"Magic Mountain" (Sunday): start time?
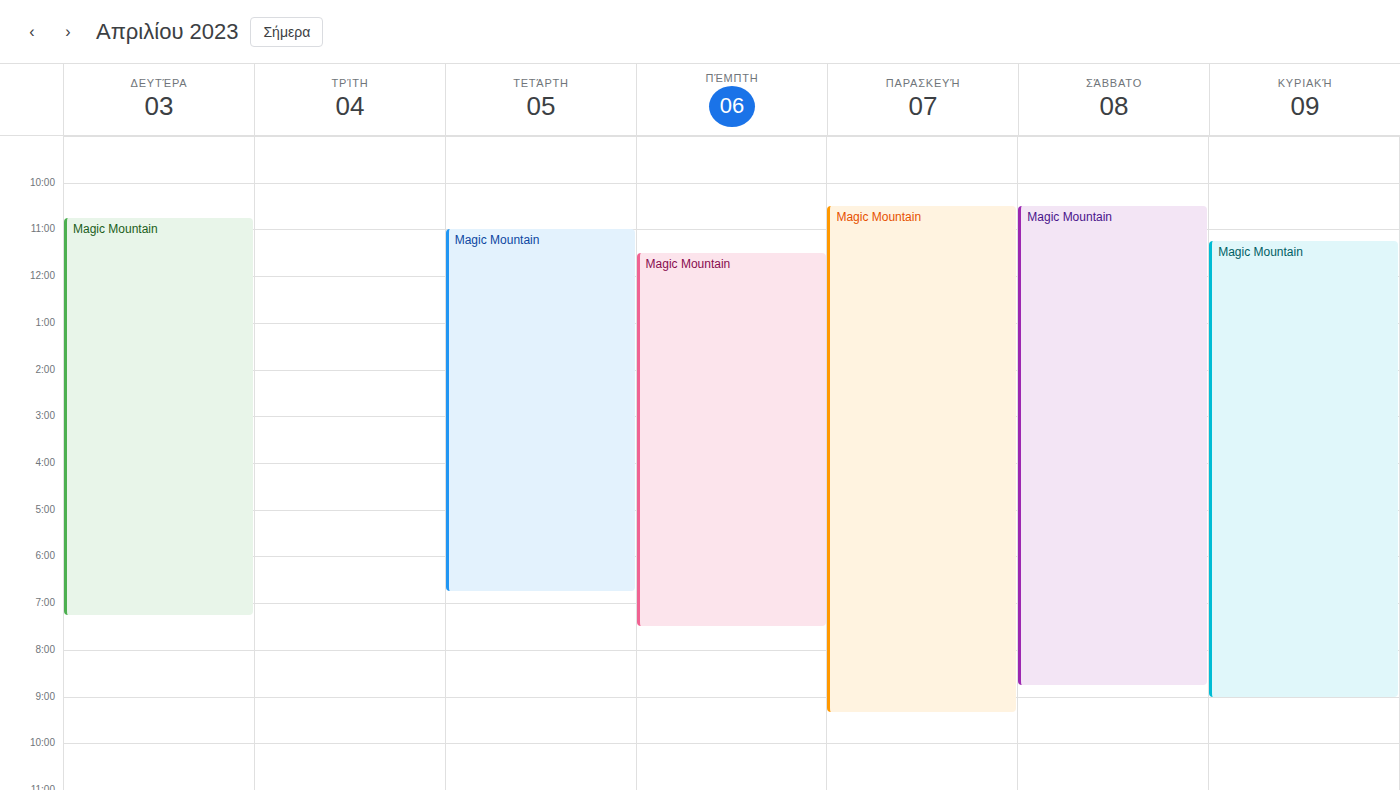
11:15 AM